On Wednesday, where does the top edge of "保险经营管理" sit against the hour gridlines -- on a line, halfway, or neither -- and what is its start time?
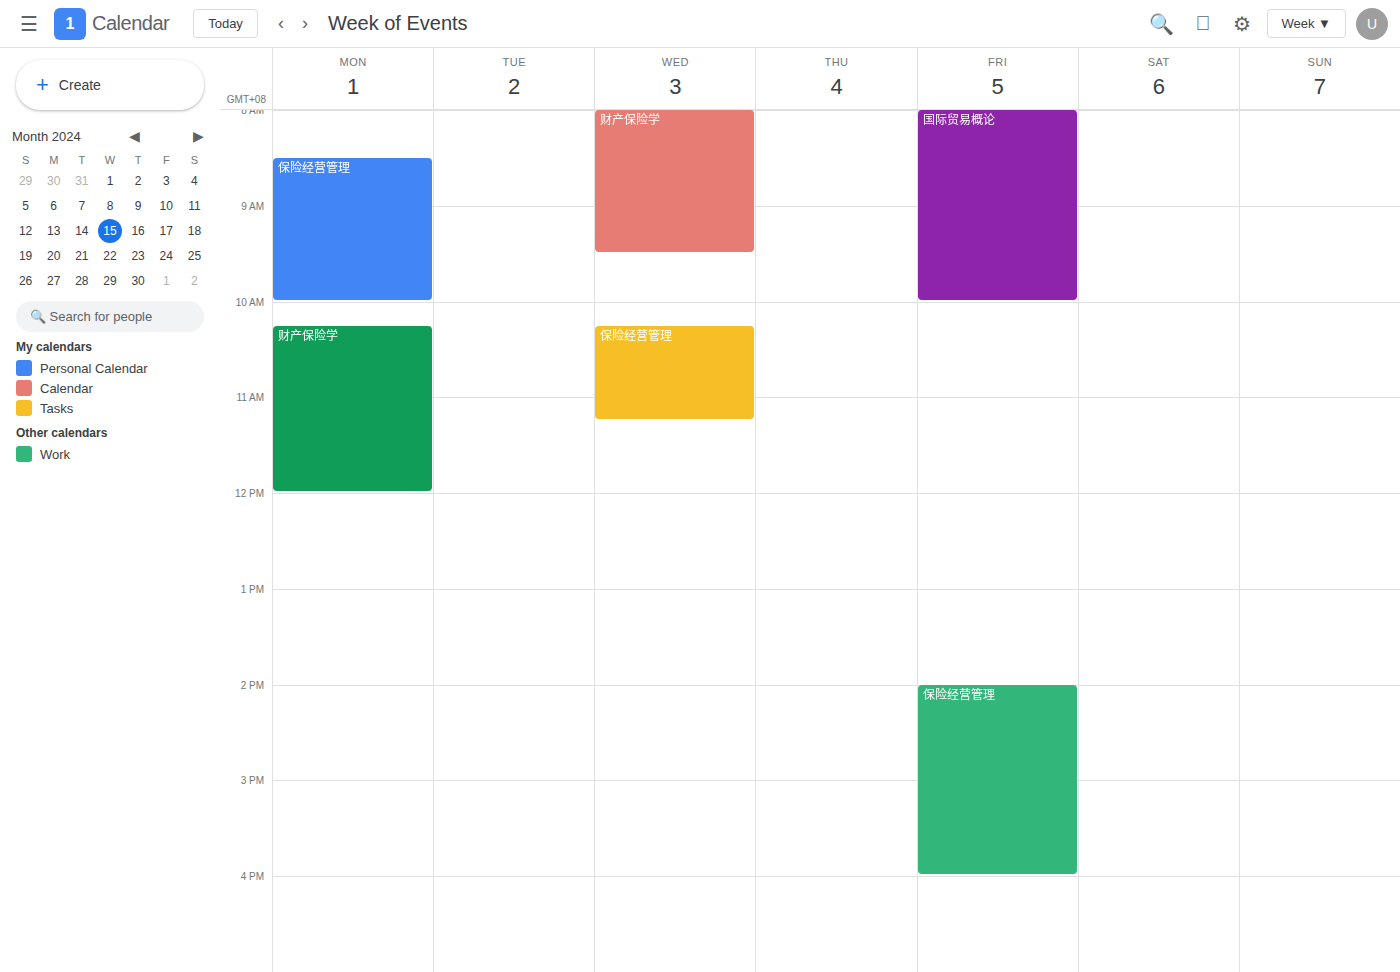
10:15 AM -- neither: a quarter of the way from the 10 AM line to the 11 AM line.